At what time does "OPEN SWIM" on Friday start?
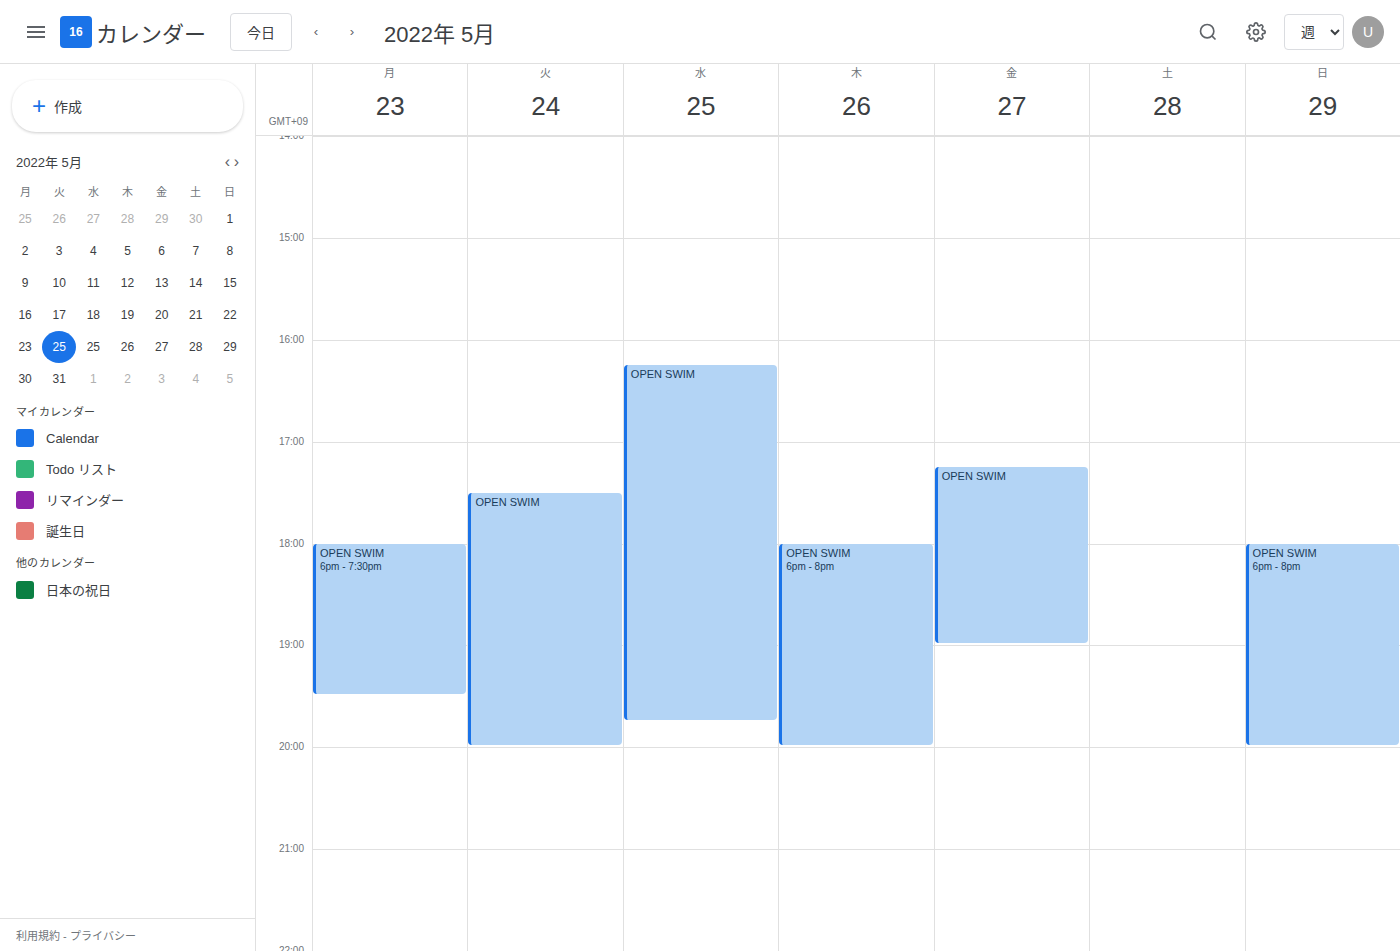
17:15